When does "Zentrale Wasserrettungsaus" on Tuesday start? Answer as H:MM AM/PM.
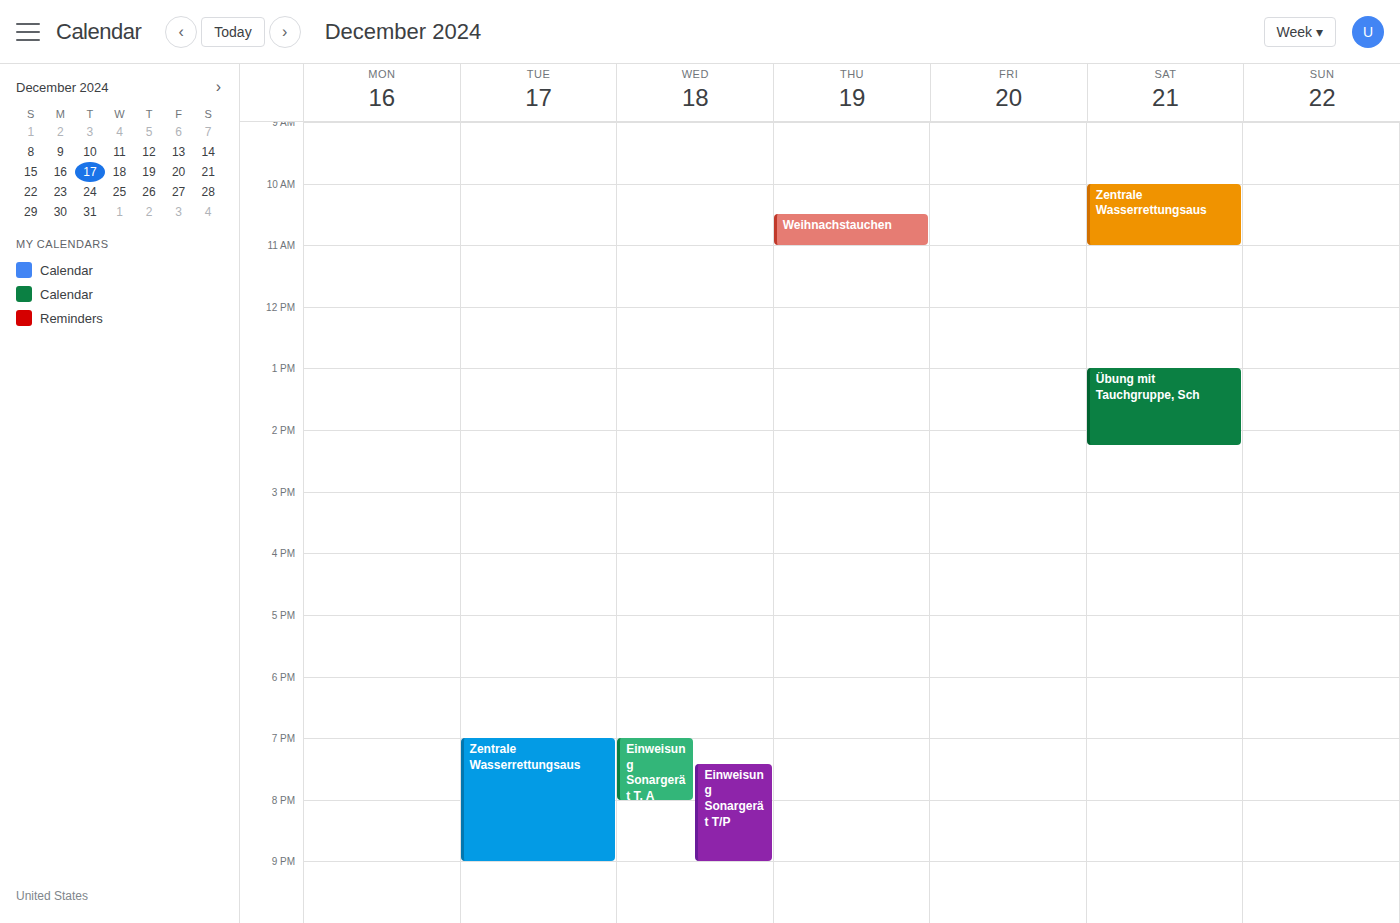
7:00 PM